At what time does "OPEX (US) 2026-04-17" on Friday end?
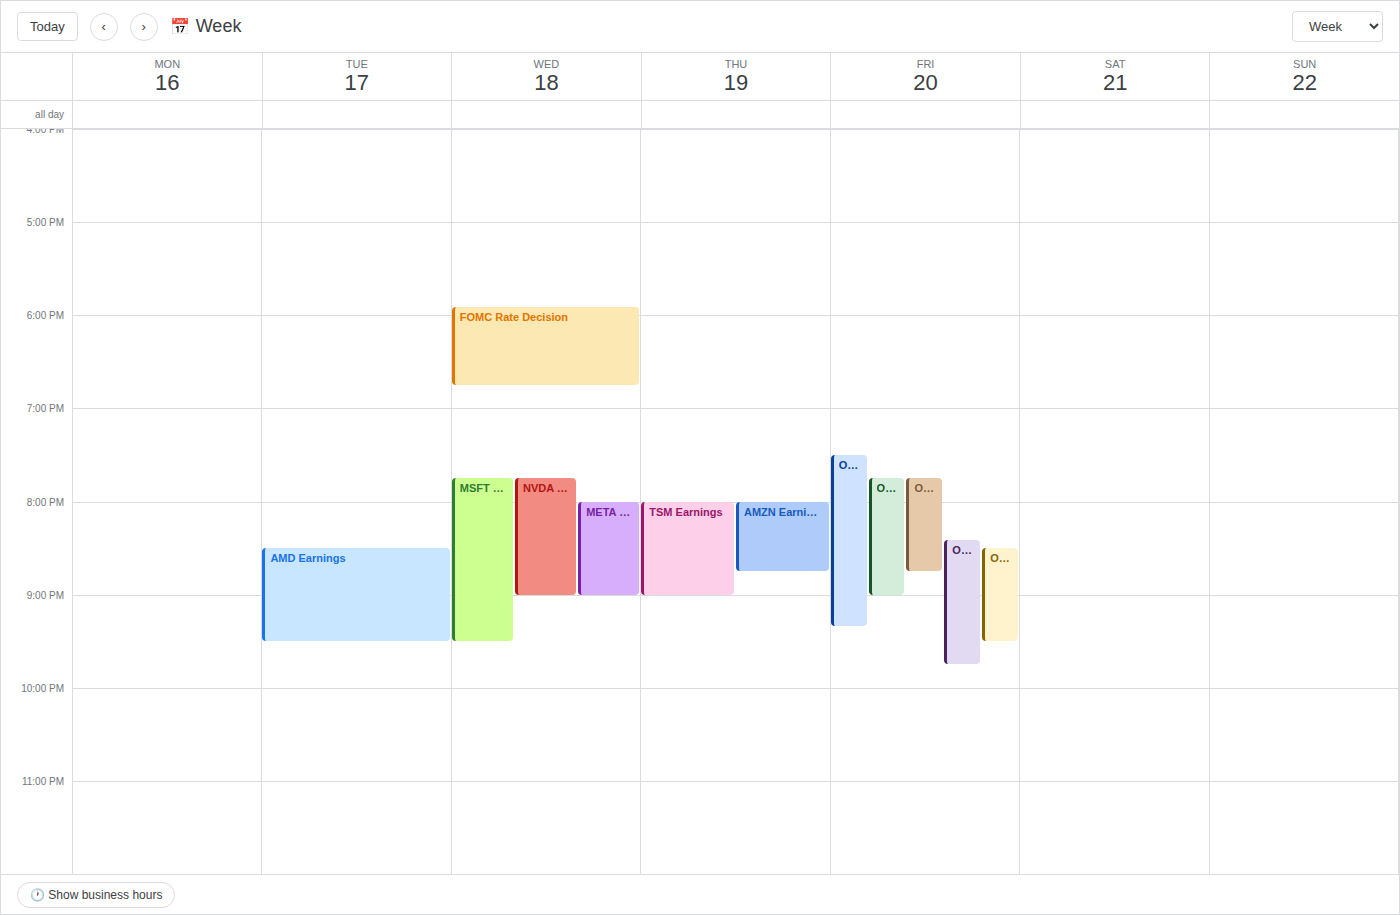
9:00 PM